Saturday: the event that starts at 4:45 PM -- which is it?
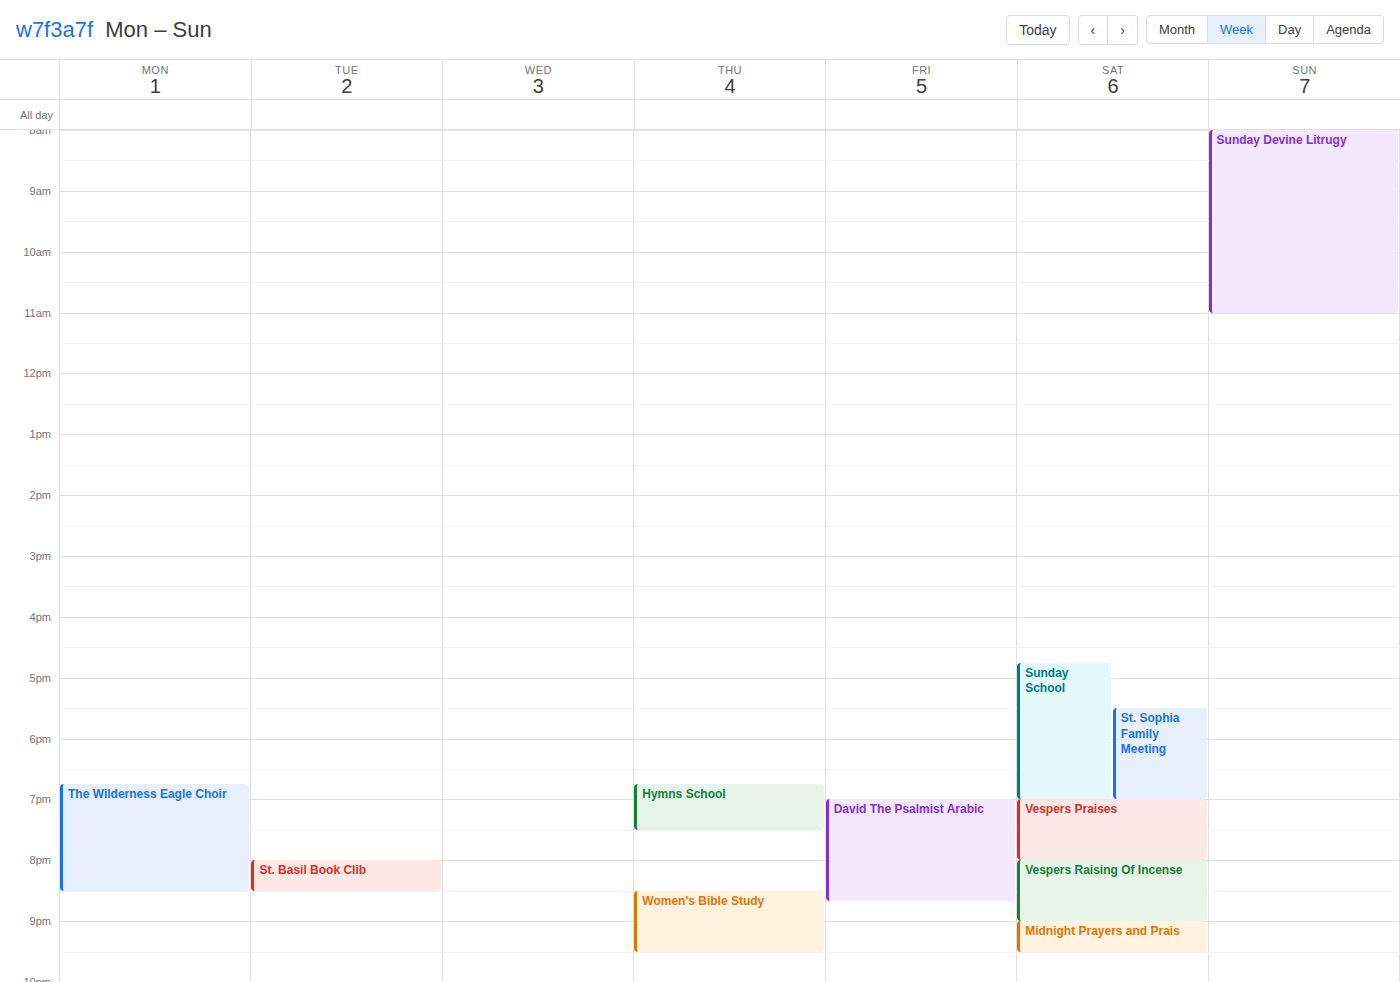
"Sunday School"